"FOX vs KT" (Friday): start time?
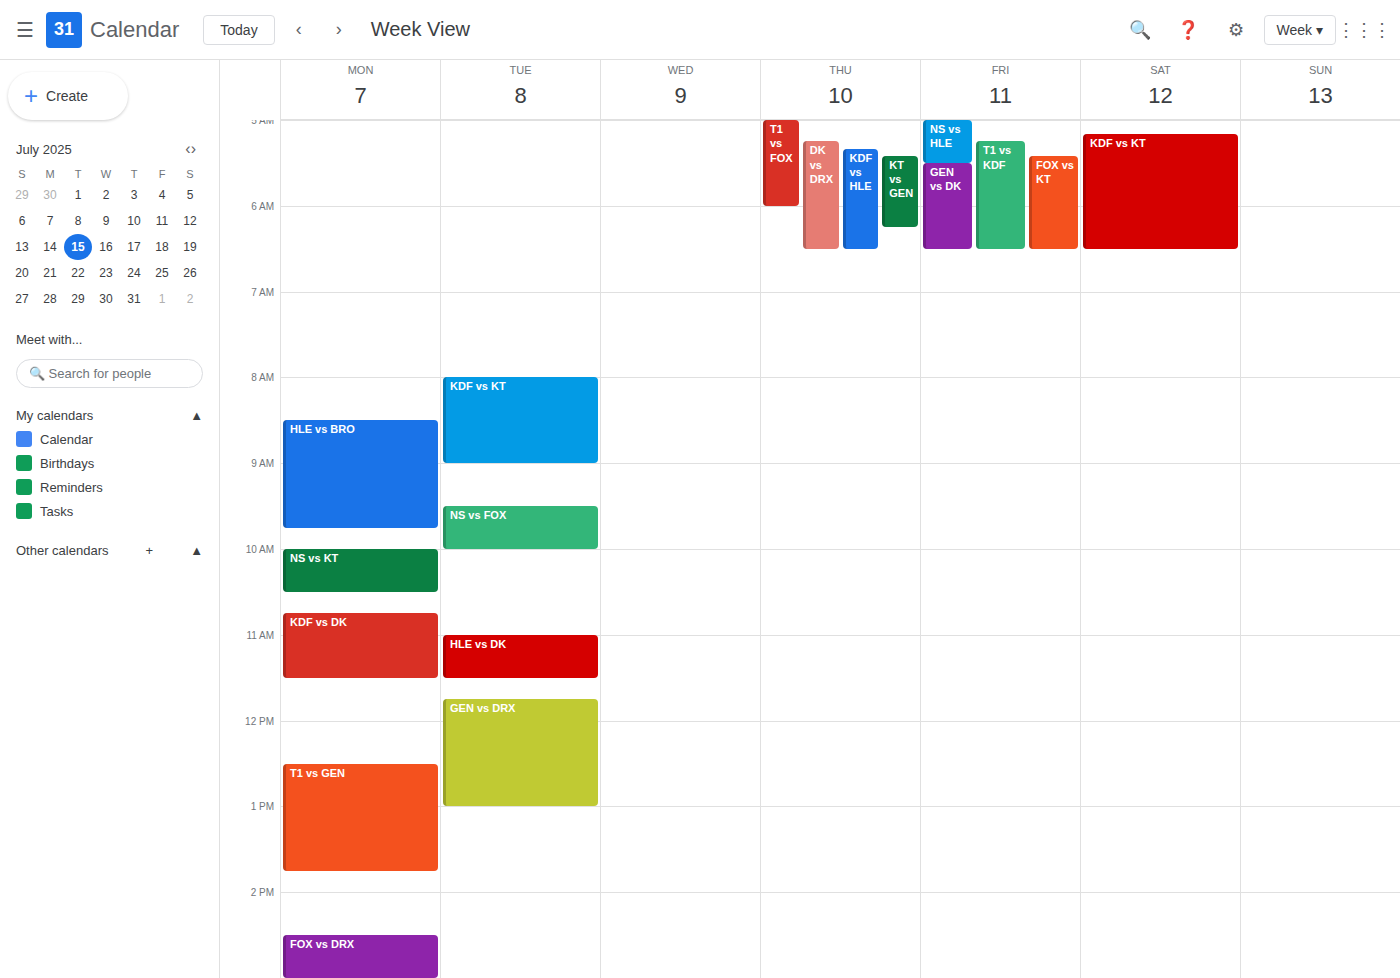
5:25 AM